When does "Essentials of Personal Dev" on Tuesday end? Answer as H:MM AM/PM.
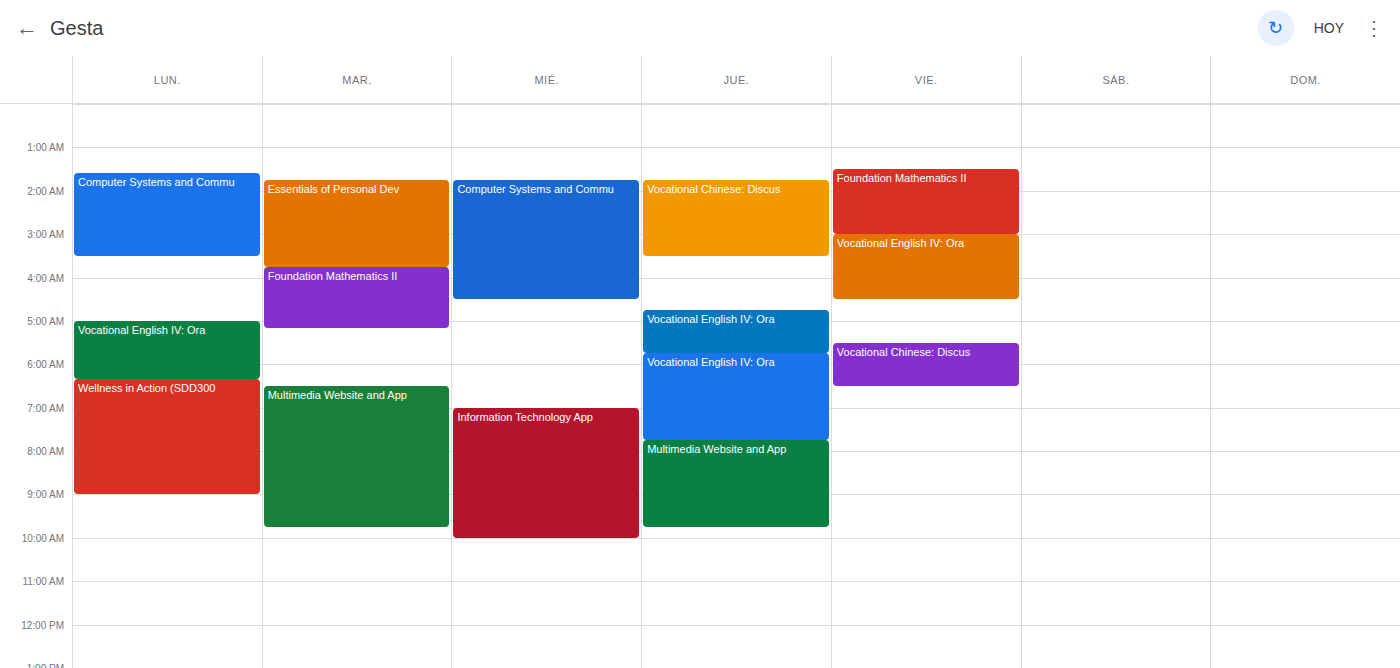
3:45 AM